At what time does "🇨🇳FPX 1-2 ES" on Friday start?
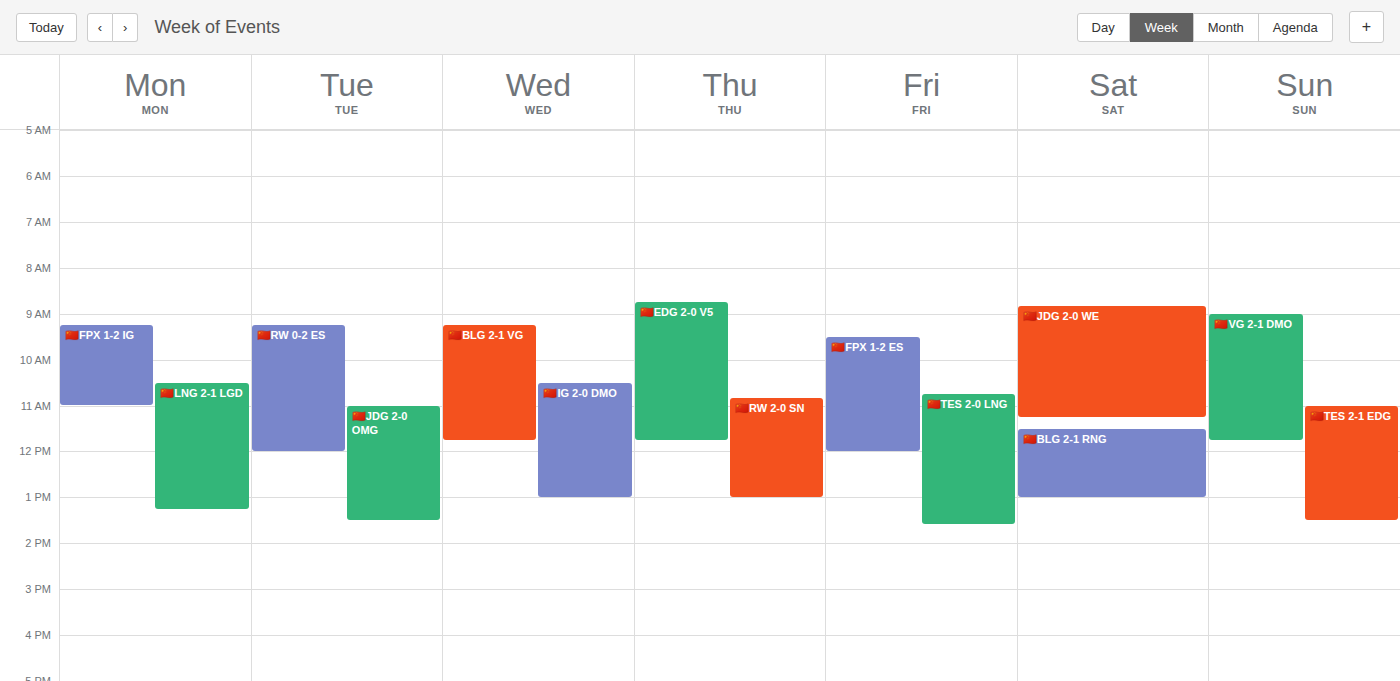
9:30 AM